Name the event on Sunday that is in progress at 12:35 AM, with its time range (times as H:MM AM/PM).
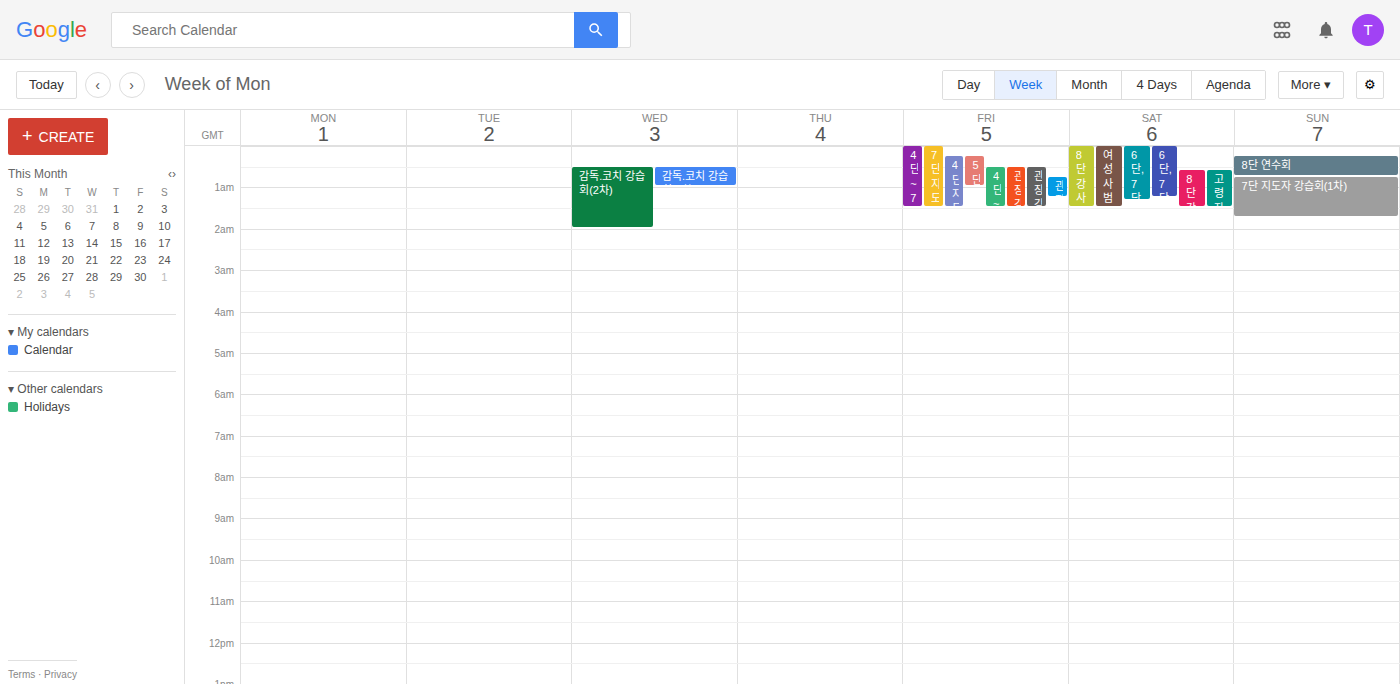
"8단 연수회", 12:15 AM to 12:45 AM